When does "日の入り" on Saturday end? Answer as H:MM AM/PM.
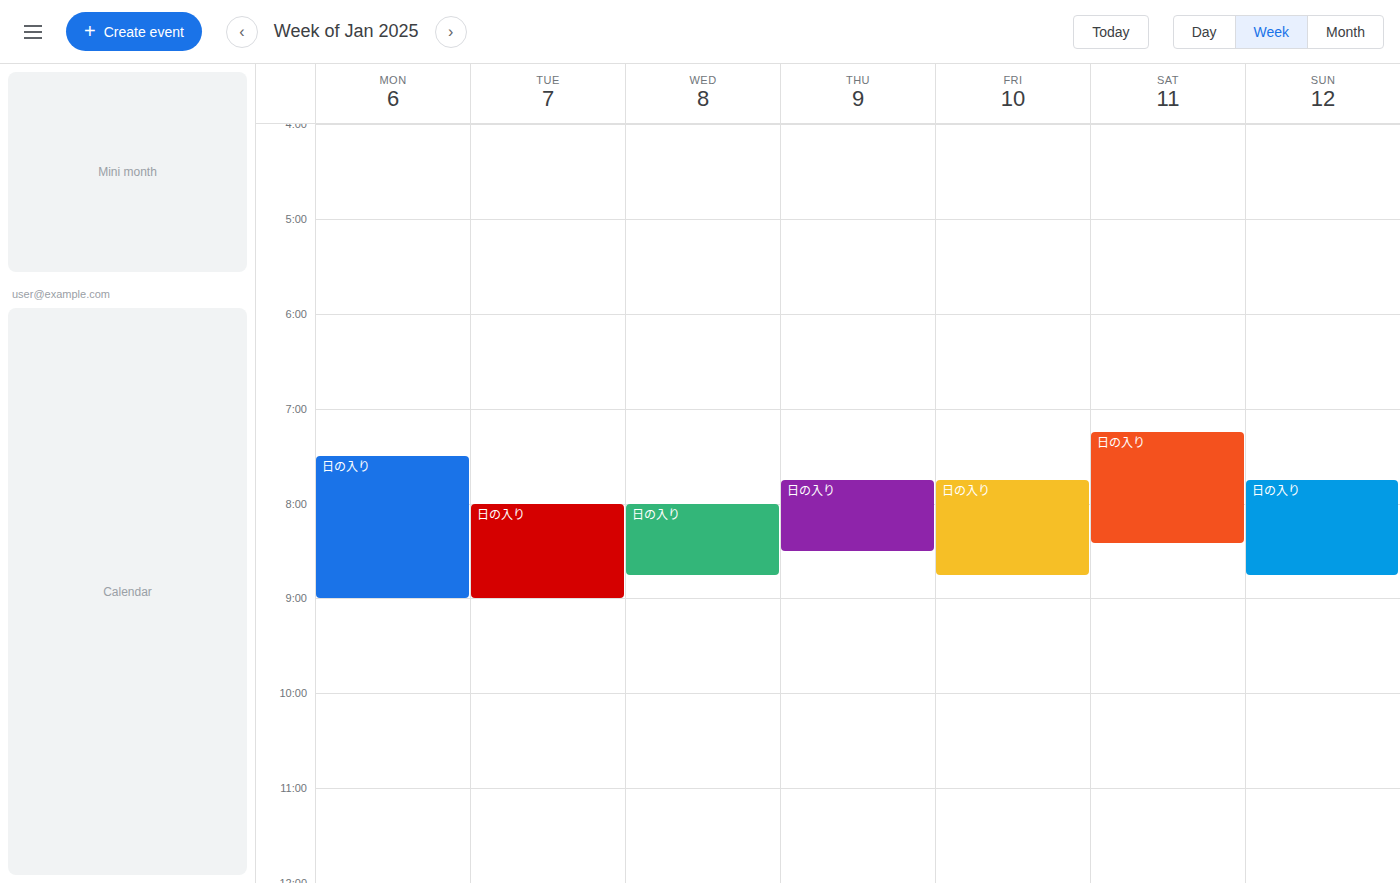
8:25 AM